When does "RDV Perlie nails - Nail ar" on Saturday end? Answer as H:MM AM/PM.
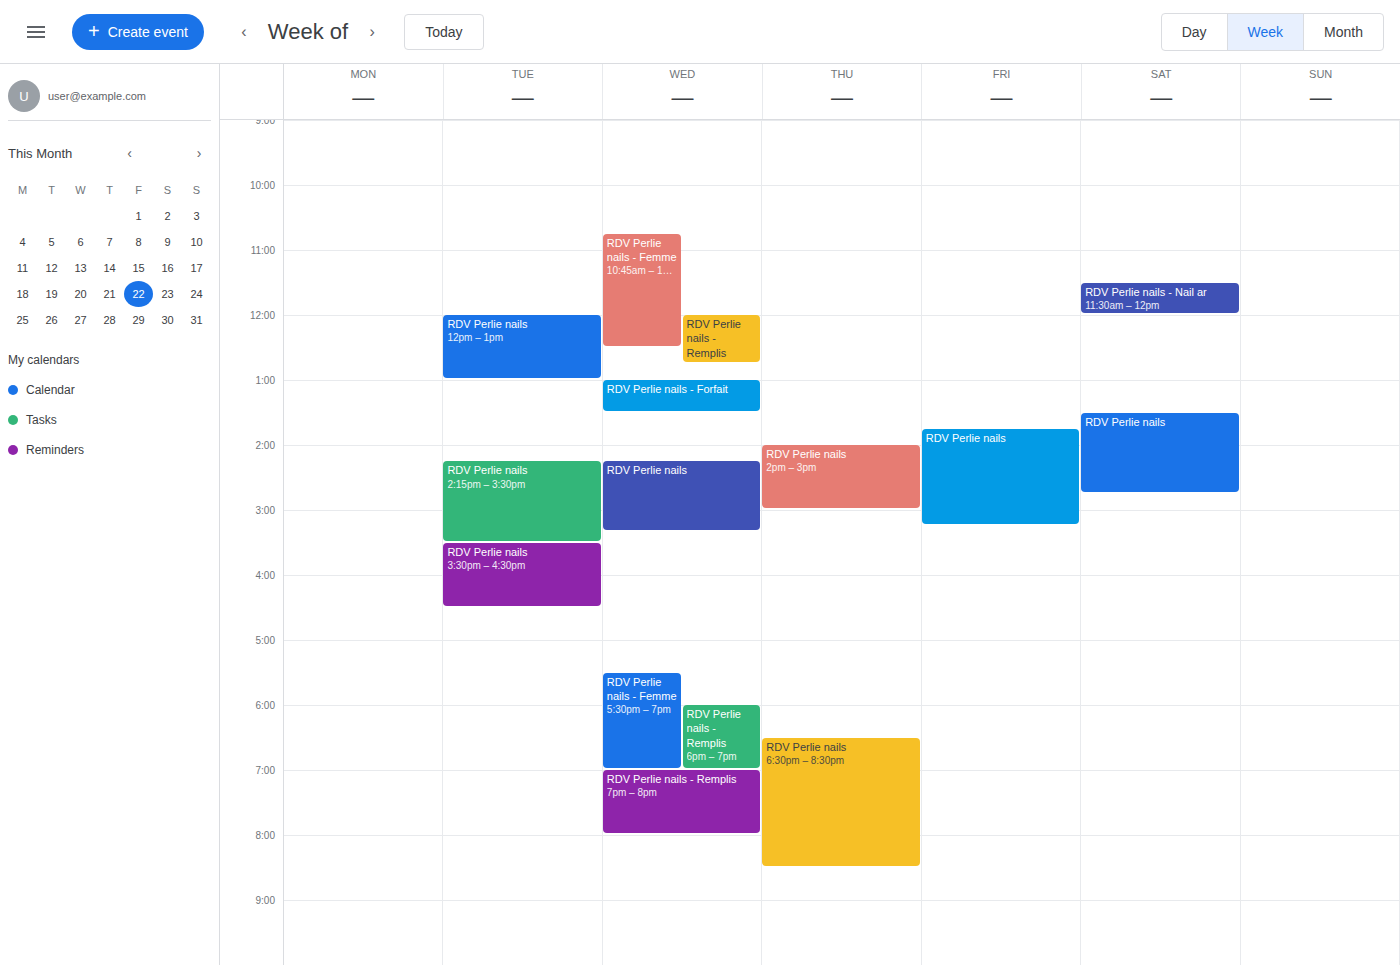
12:00 PM